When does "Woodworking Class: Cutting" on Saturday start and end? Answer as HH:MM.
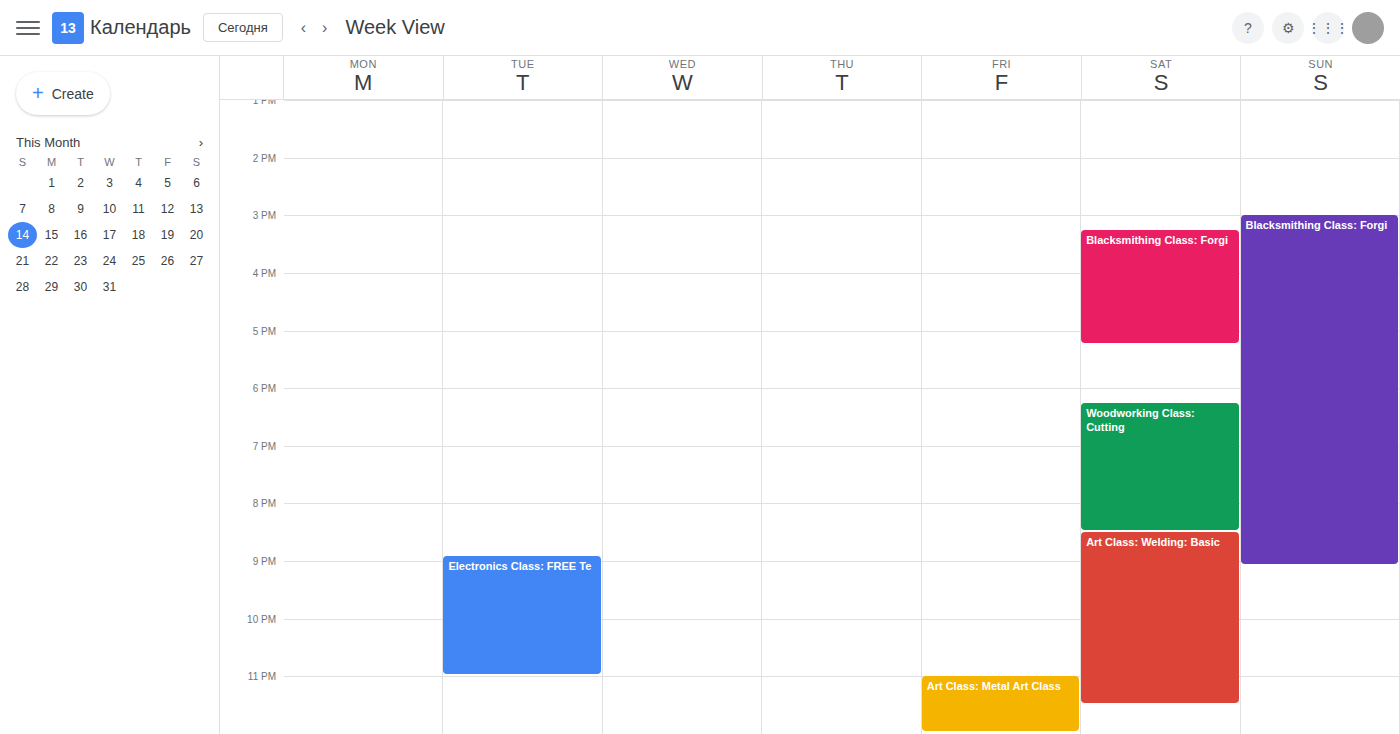
18:15 to 20:30